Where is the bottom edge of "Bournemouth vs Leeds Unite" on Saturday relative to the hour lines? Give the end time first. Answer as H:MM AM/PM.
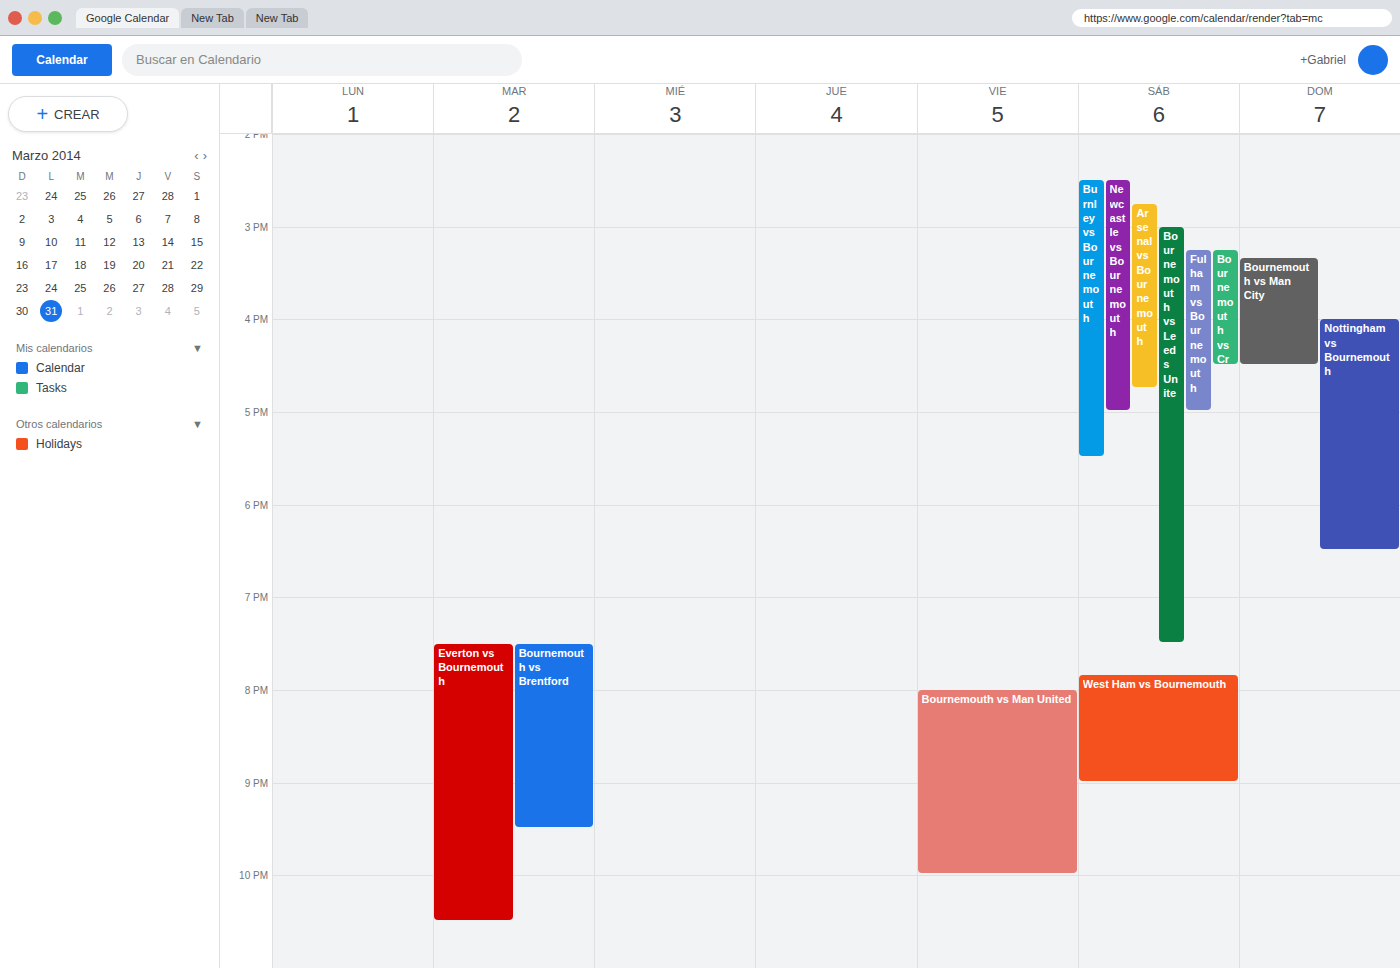
7:30 PM -- halfway between the 7 PM and 8 PM lines.